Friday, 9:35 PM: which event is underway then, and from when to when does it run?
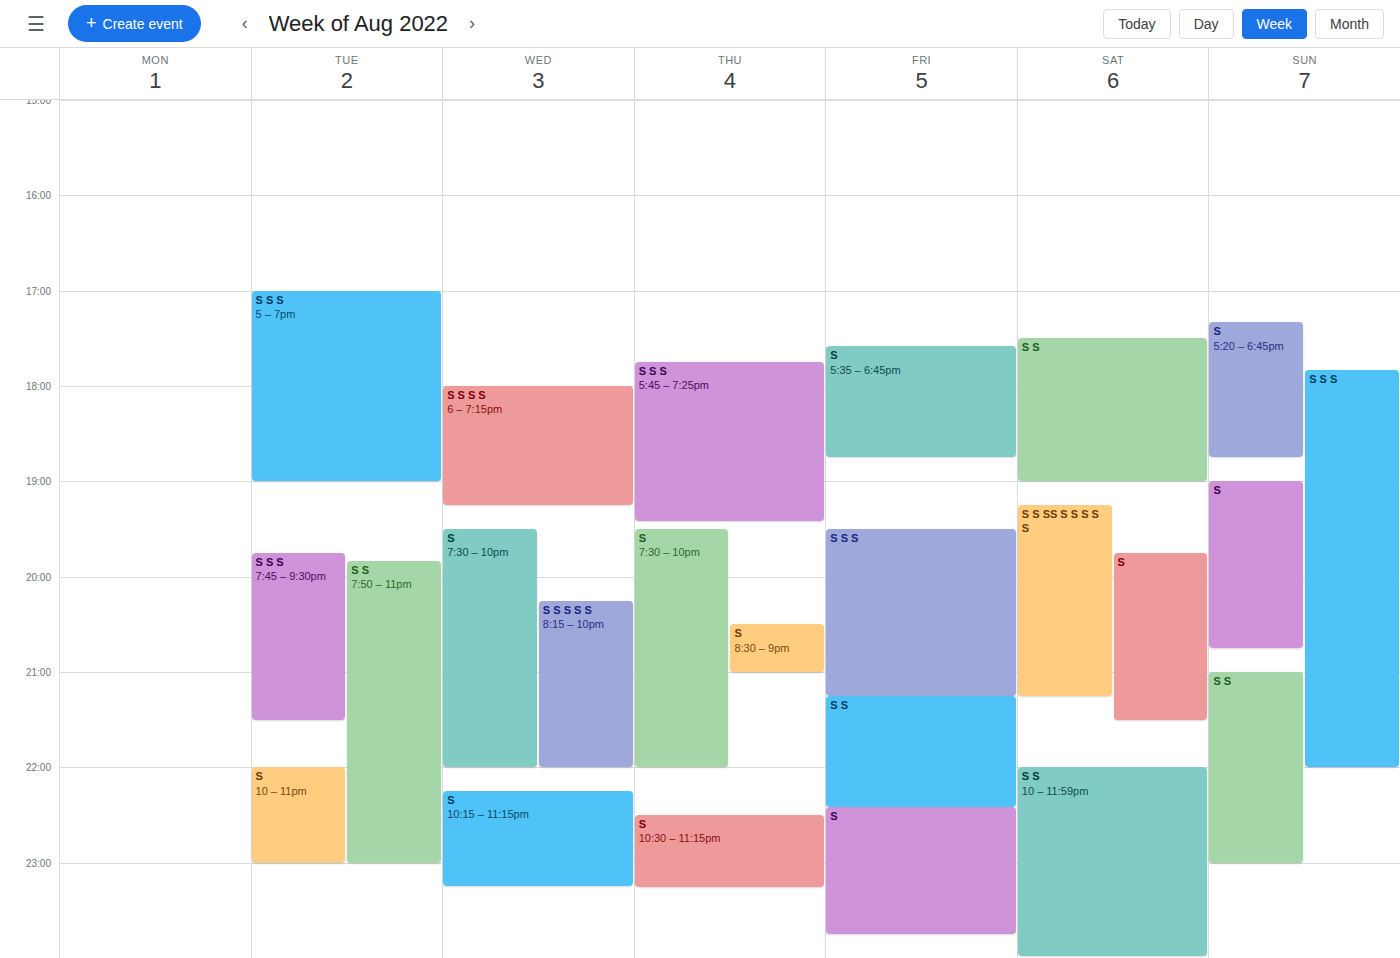
"S S", 9:15 PM to 10:25 PM